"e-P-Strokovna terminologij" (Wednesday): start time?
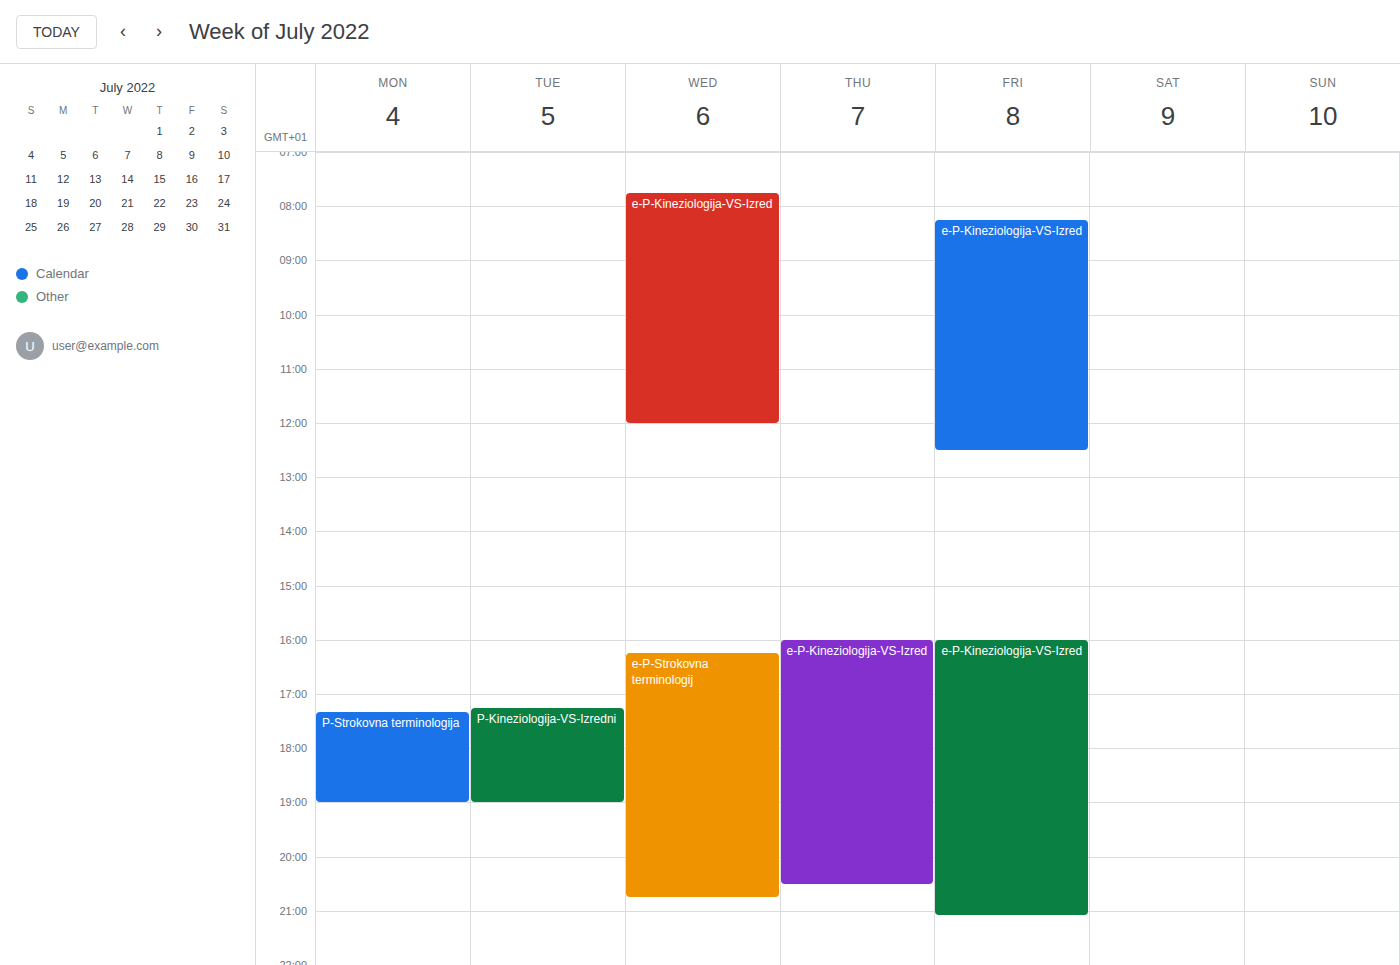
4:15 PM